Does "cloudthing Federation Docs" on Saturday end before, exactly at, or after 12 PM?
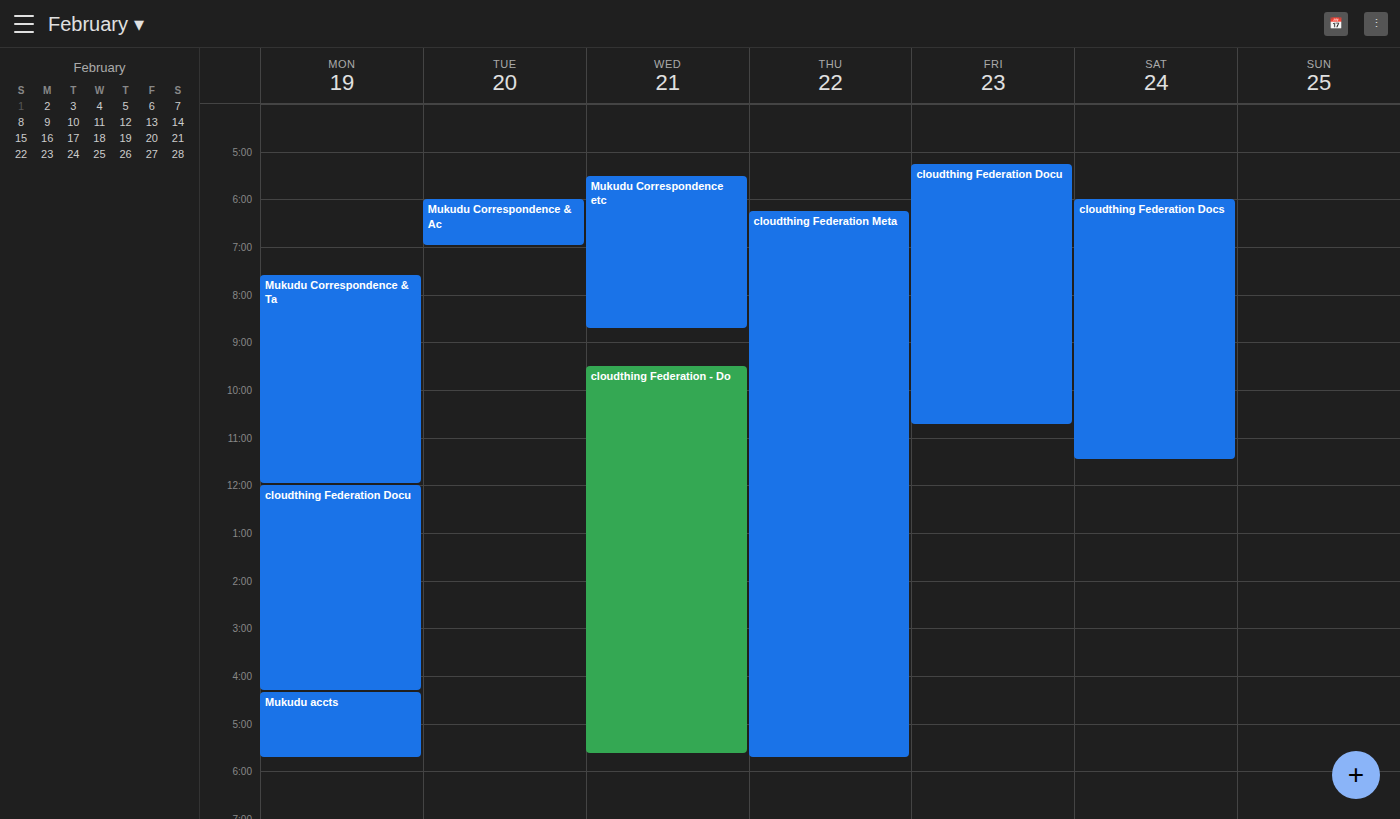
11:30 AM -- before 12 PM, 30 minutes above the 12 PM line.